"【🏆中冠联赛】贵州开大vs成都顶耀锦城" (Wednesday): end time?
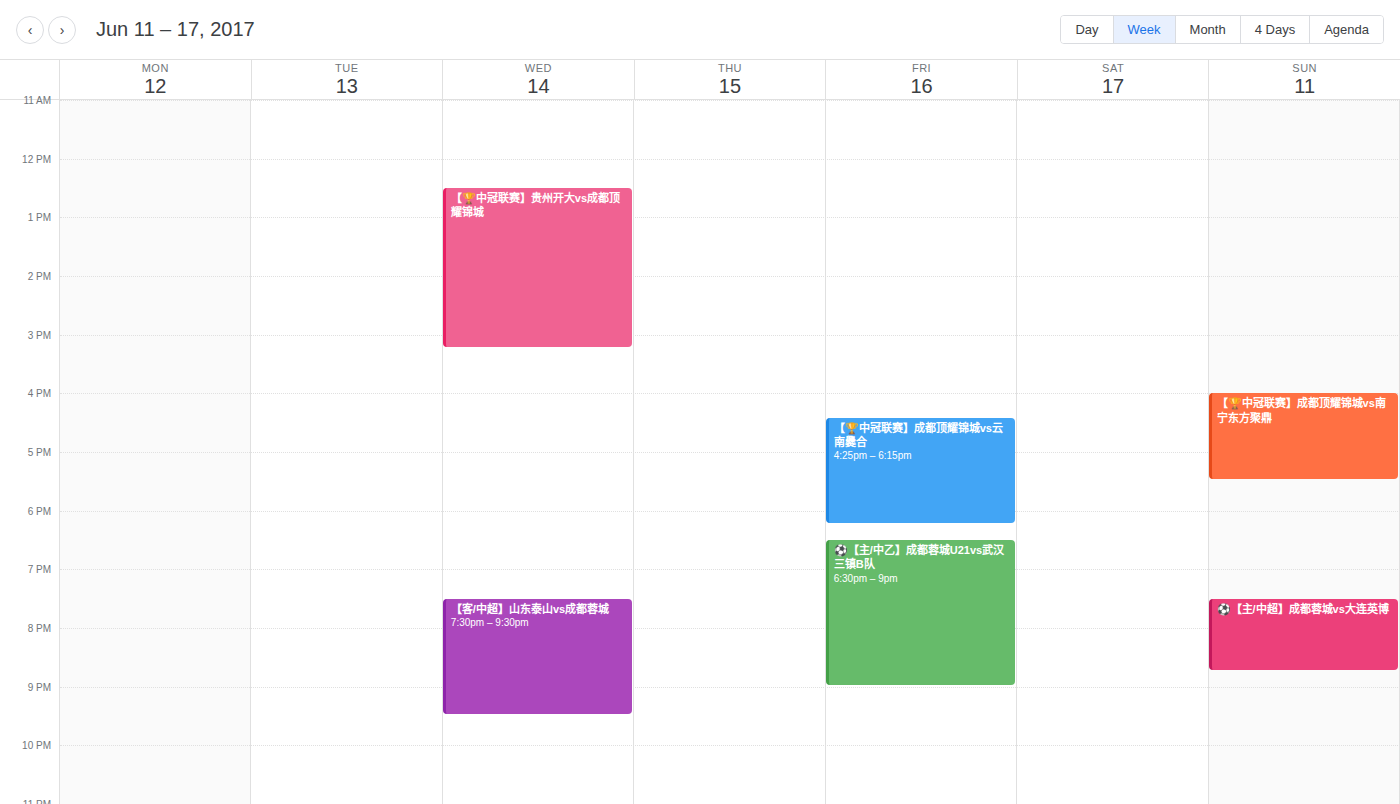
3:15 PM